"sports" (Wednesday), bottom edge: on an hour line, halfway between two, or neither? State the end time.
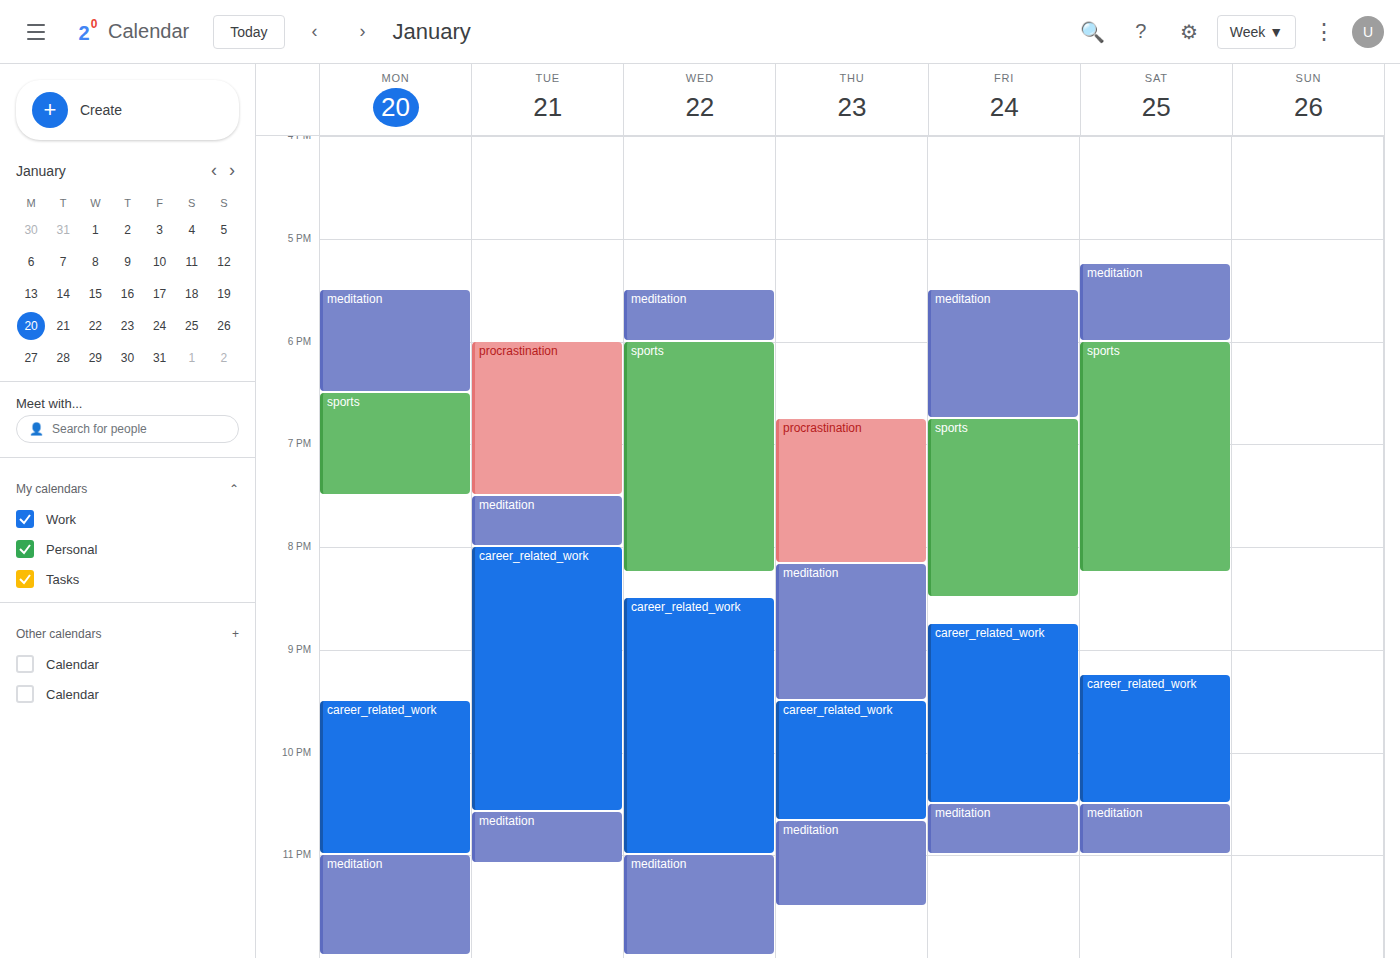
8:15 PM -- neither: a quarter of the way from the 8 PM line to the 9 PM line.